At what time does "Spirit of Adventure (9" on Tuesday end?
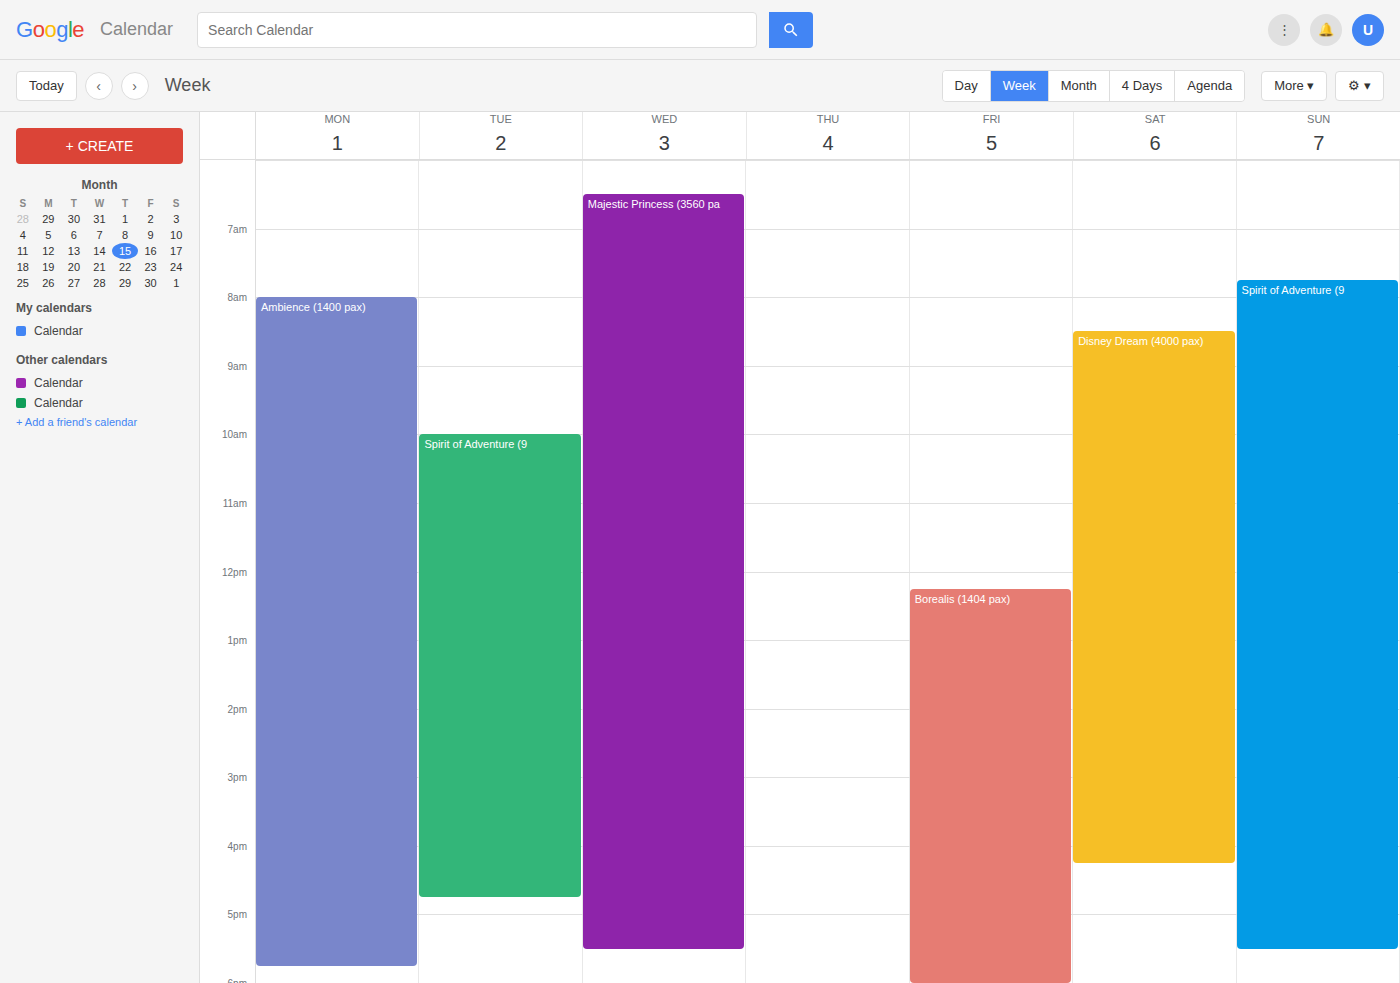
4:45 PM